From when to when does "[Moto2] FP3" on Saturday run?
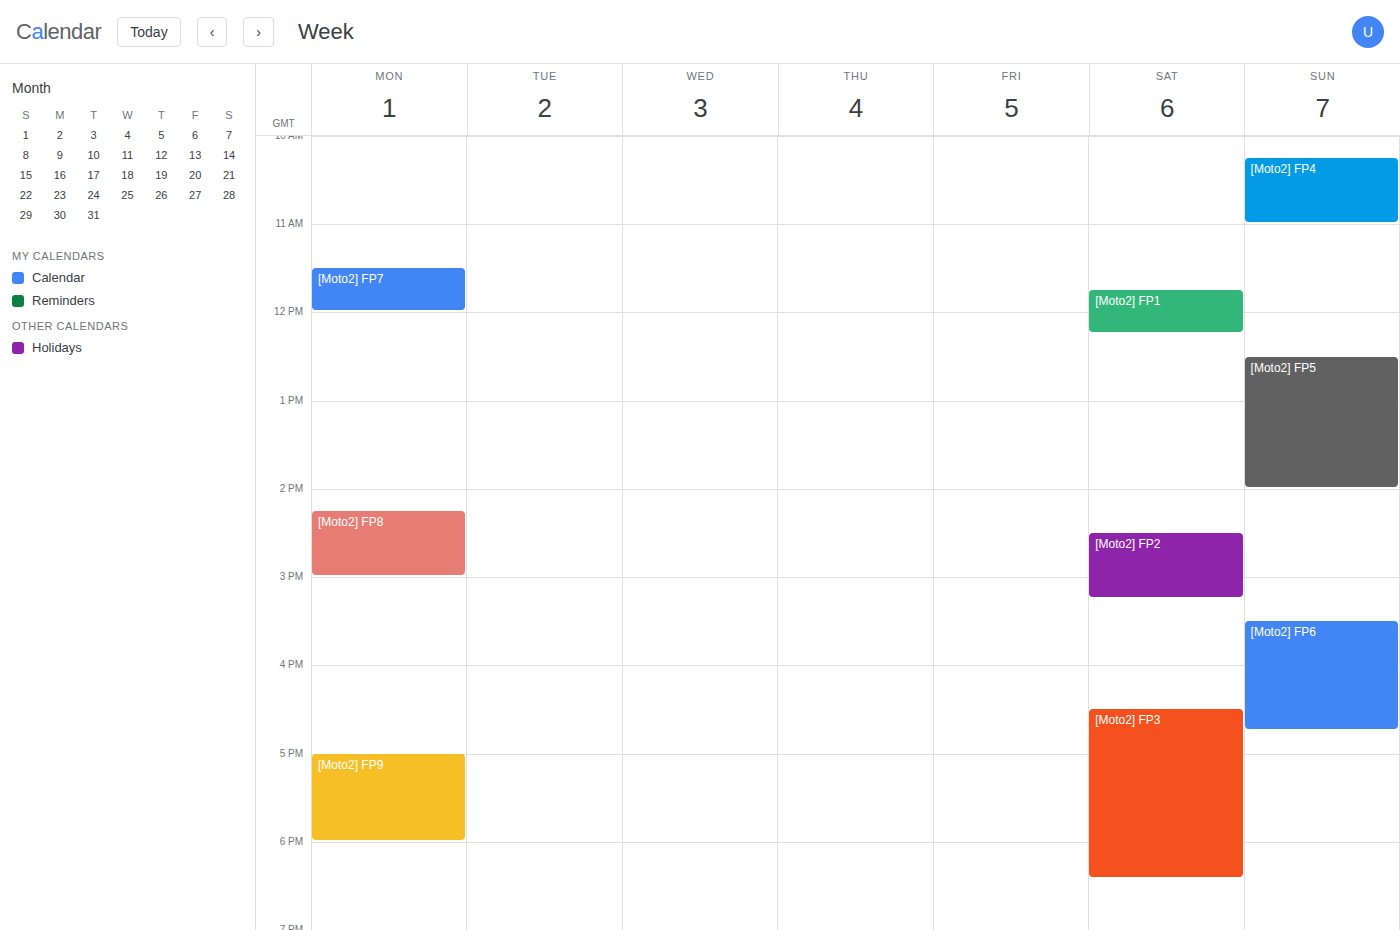
16:30 to 18:25